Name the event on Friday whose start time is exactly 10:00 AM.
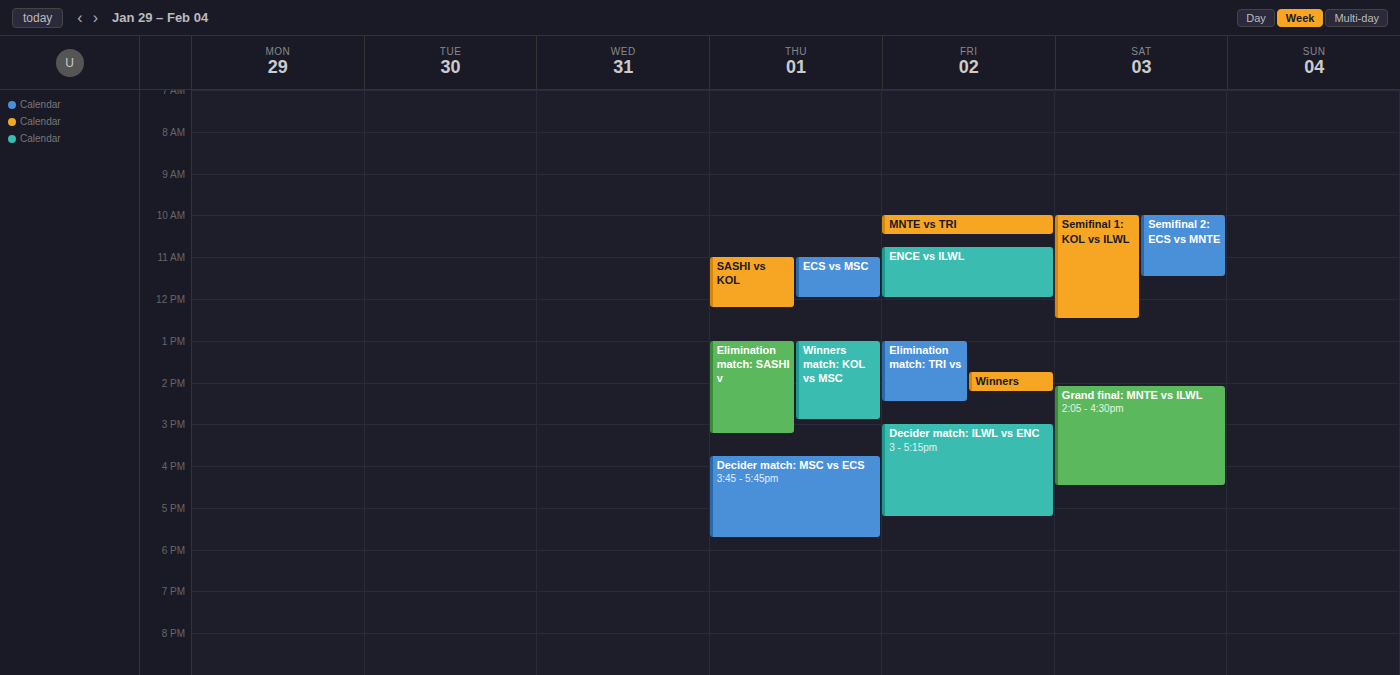
"MNTE vs TRI"